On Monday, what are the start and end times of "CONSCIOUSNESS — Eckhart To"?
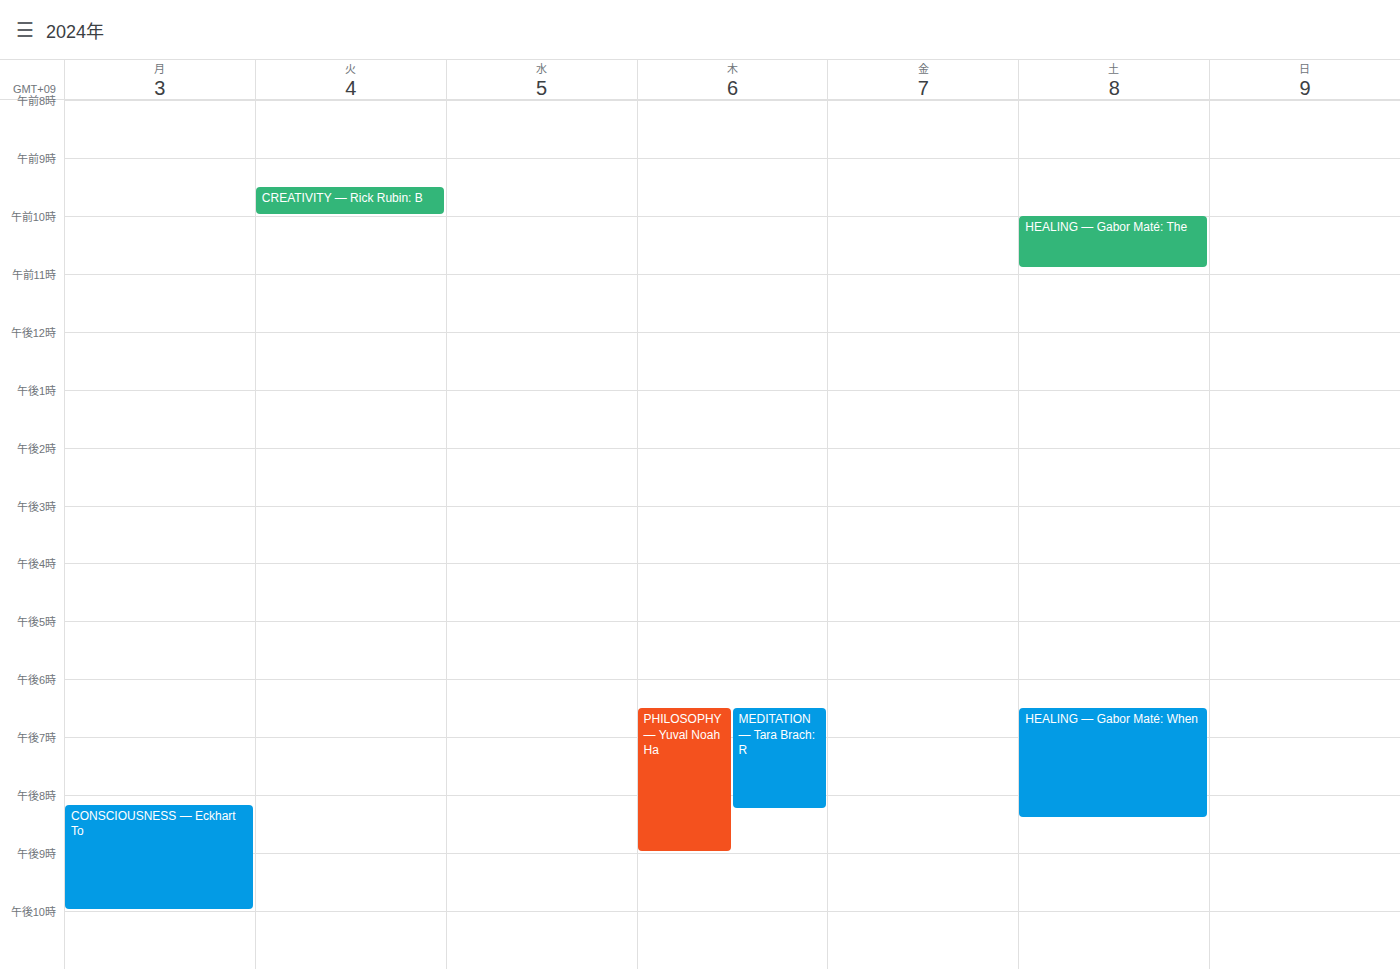
8:10 PM to 10:00 PM